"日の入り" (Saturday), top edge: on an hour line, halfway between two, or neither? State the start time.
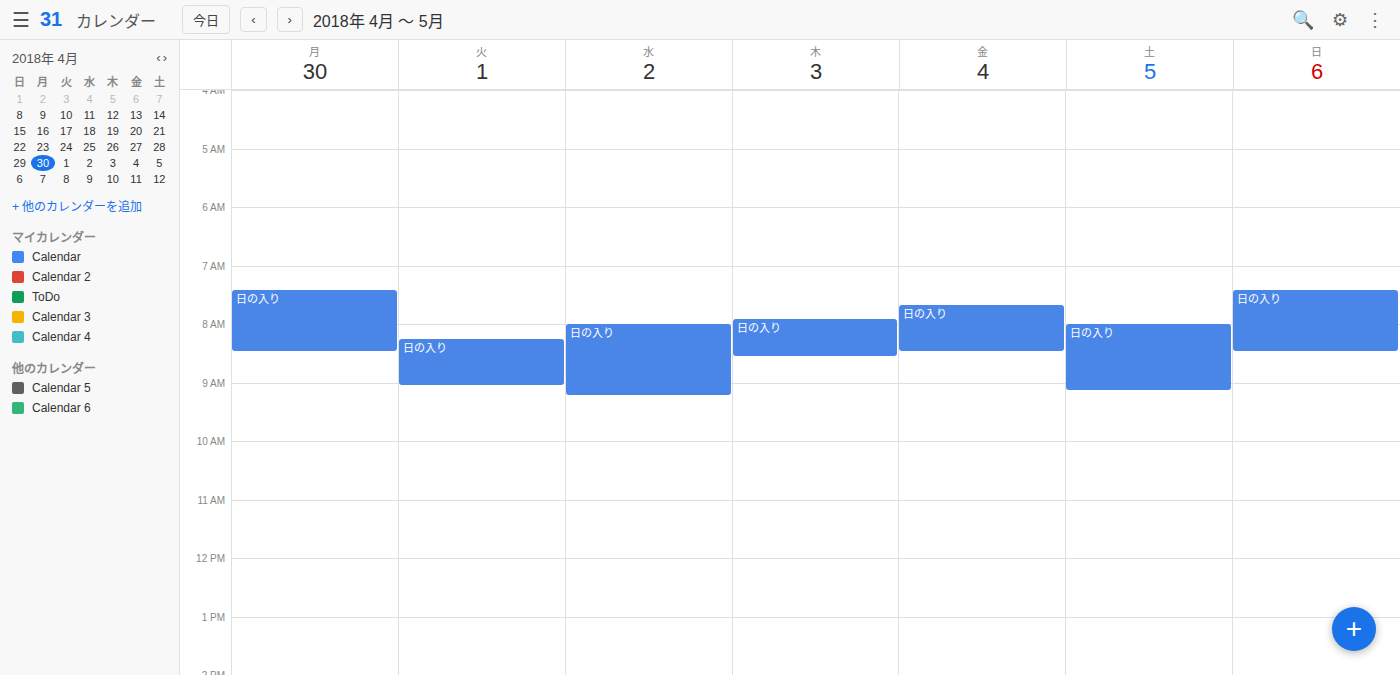
8:00 AM -- exactly on the 8 AM line.